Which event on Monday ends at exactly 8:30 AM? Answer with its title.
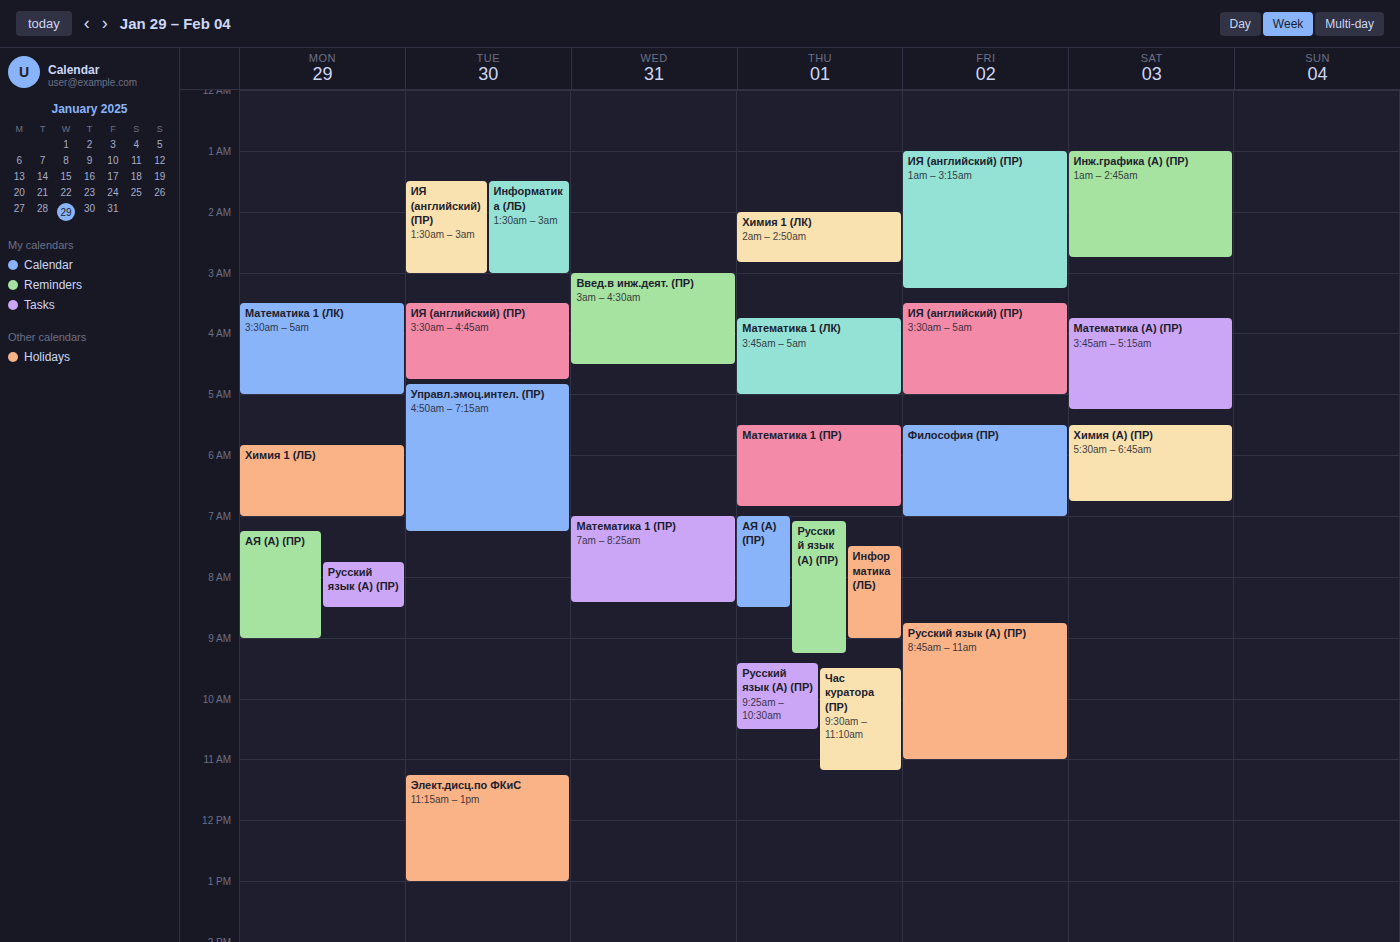
"Русский язык (А) (ПР)"